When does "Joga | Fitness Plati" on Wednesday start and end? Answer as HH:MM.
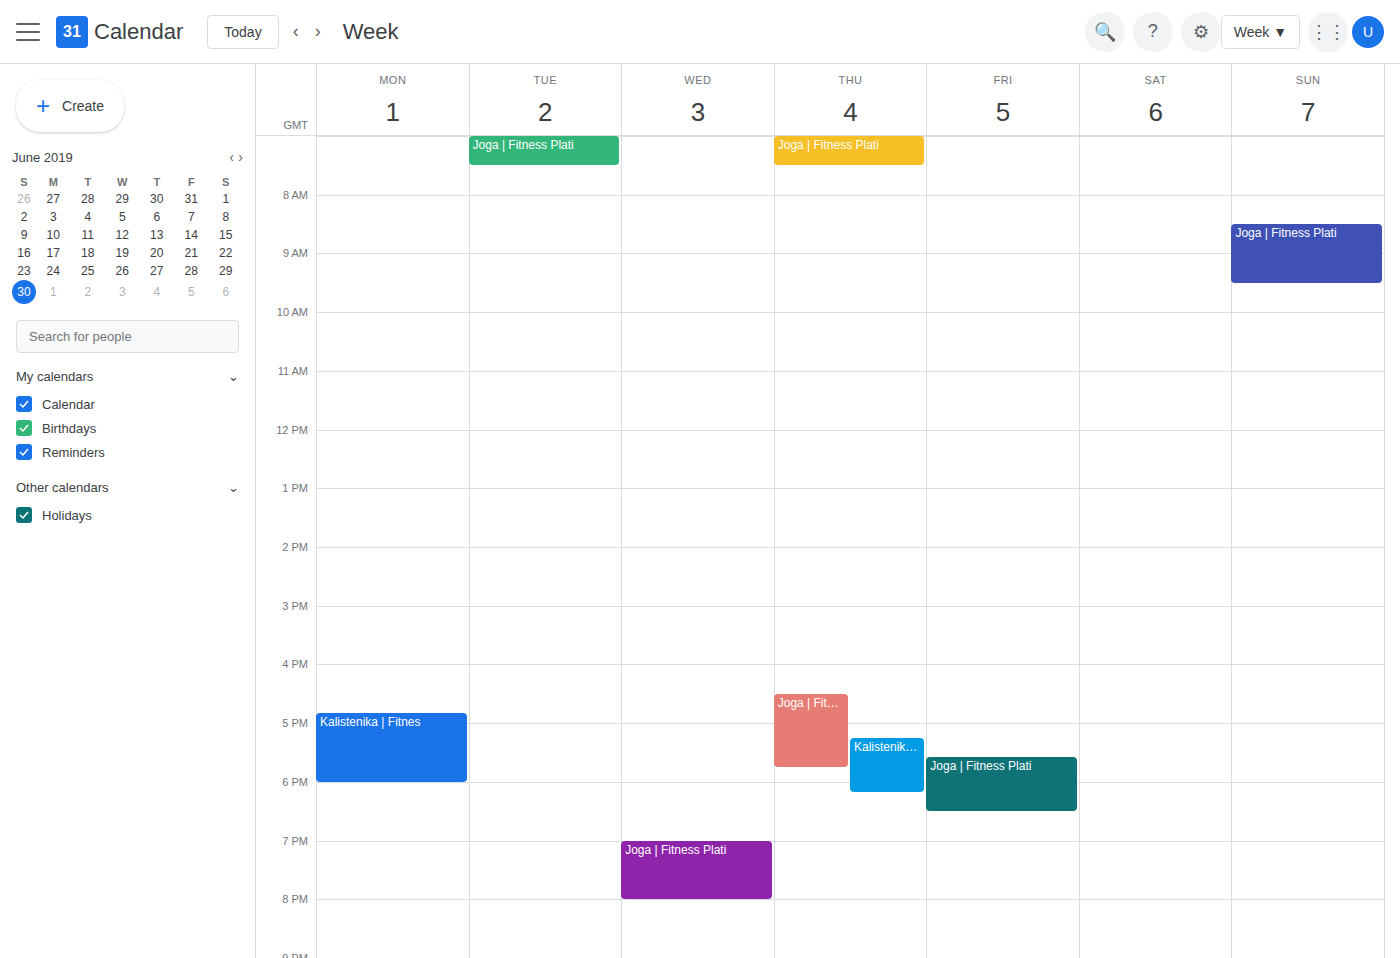
19:00 to 20:00